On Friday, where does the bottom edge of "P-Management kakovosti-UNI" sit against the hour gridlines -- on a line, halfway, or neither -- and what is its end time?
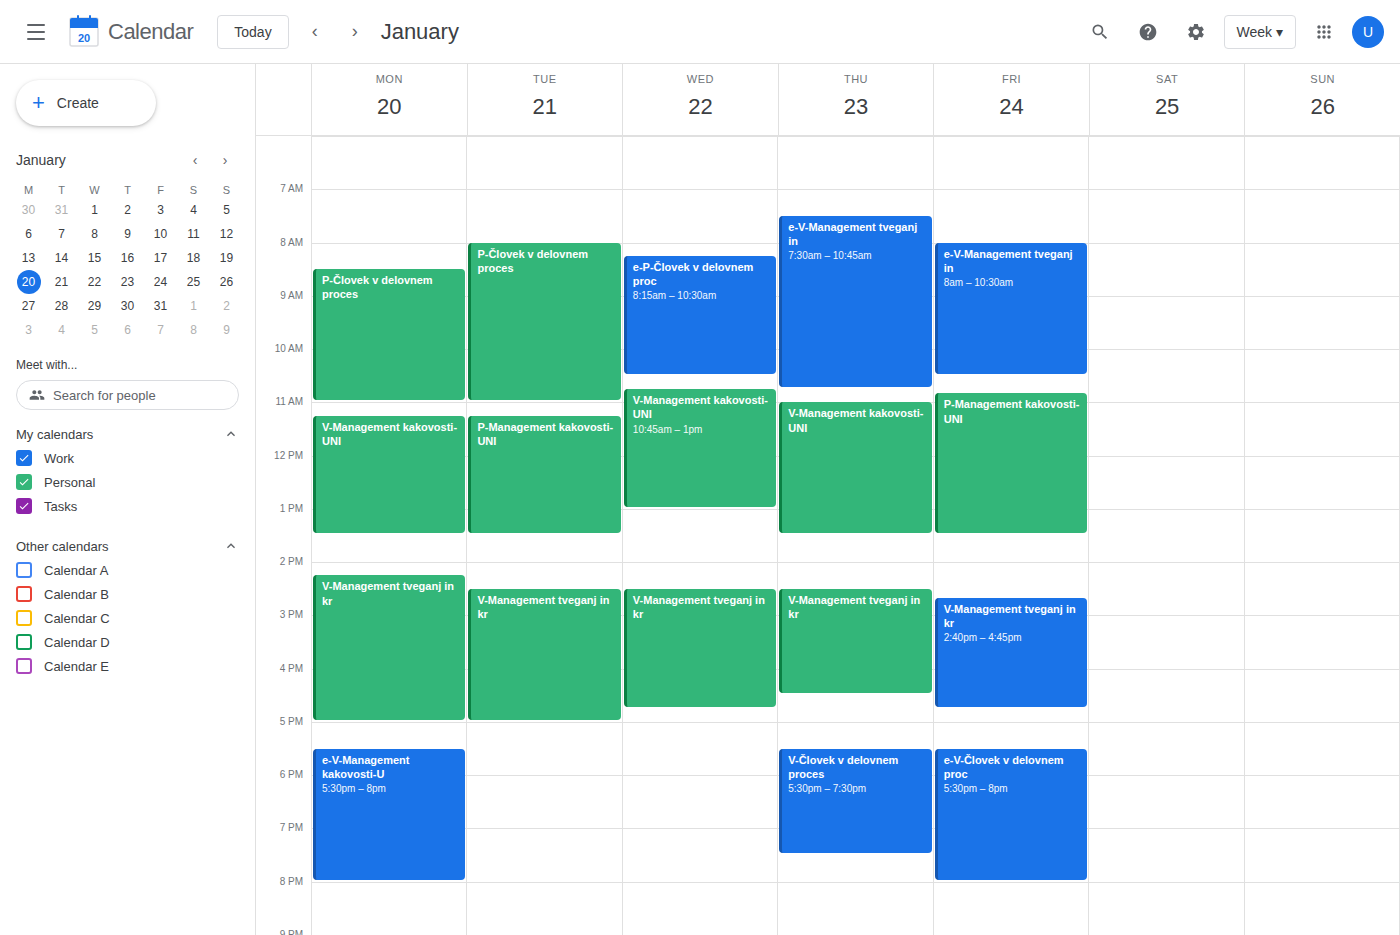
1:30 PM -- halfway between the 1 PM and 2 PM lines.